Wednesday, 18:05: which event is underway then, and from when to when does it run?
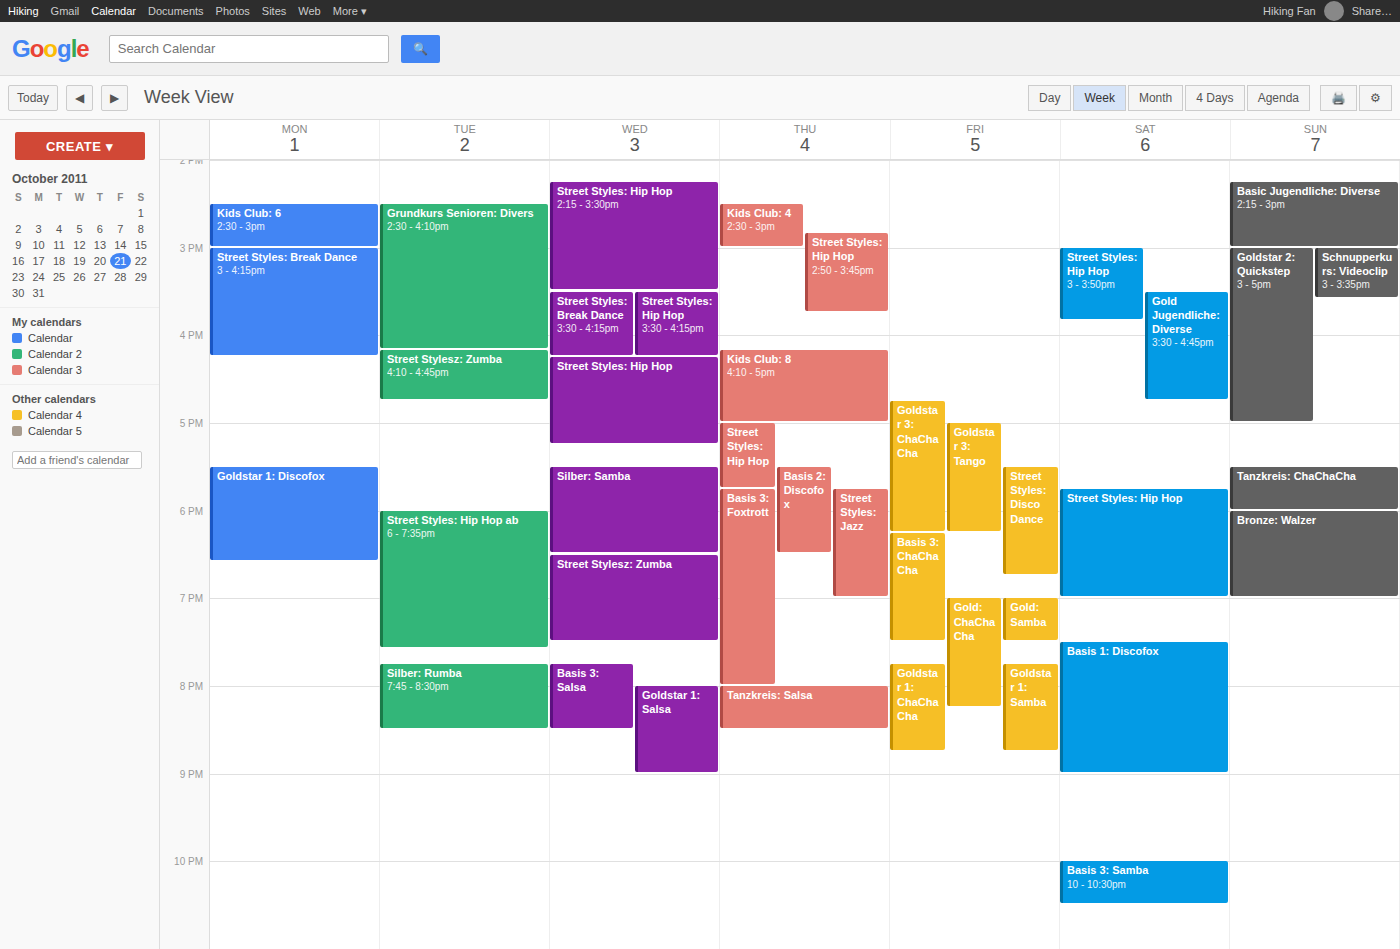
"Silber: Samba", 17:30 to 18:30